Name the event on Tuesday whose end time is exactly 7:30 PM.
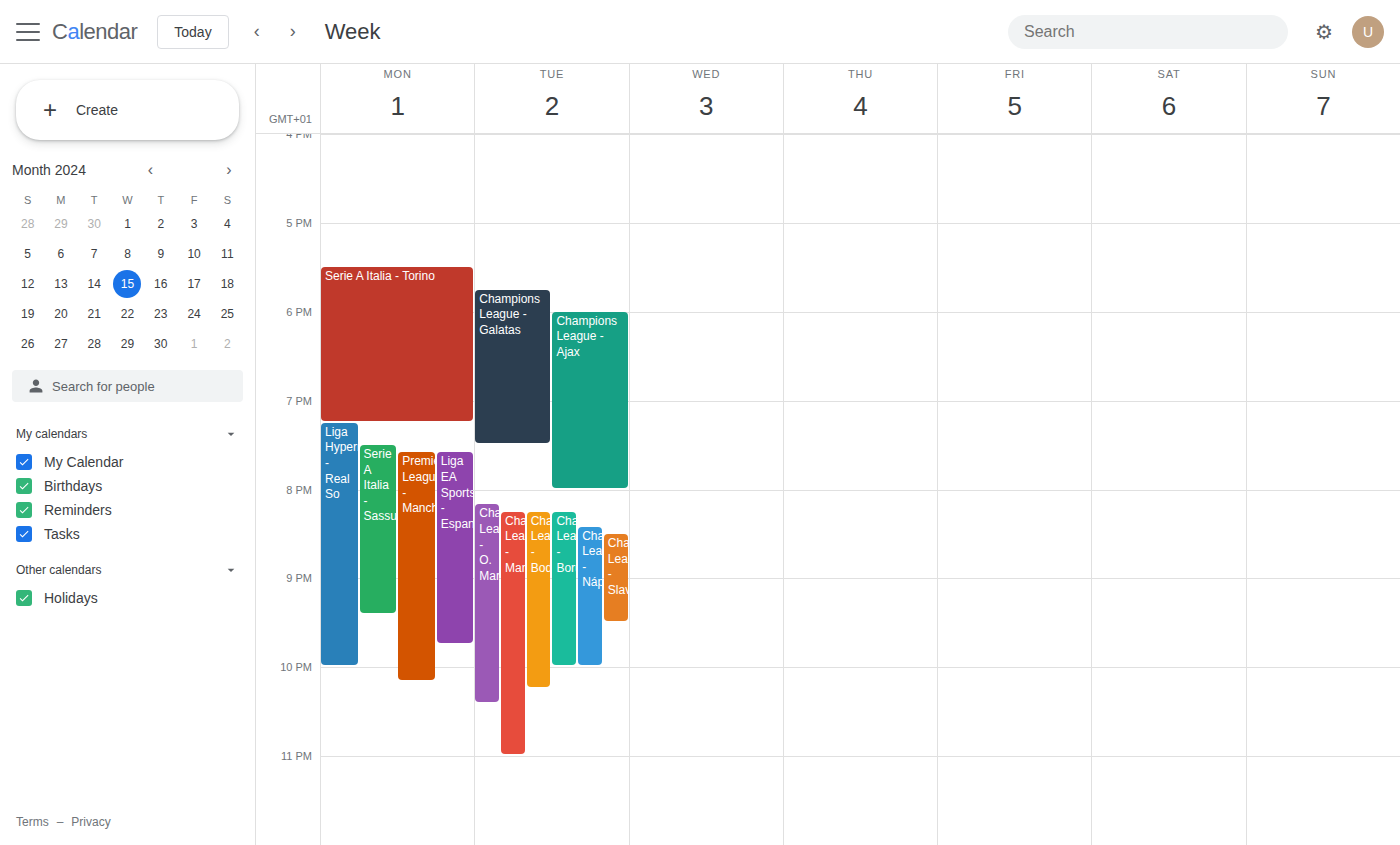
"Champions League - Galatas"